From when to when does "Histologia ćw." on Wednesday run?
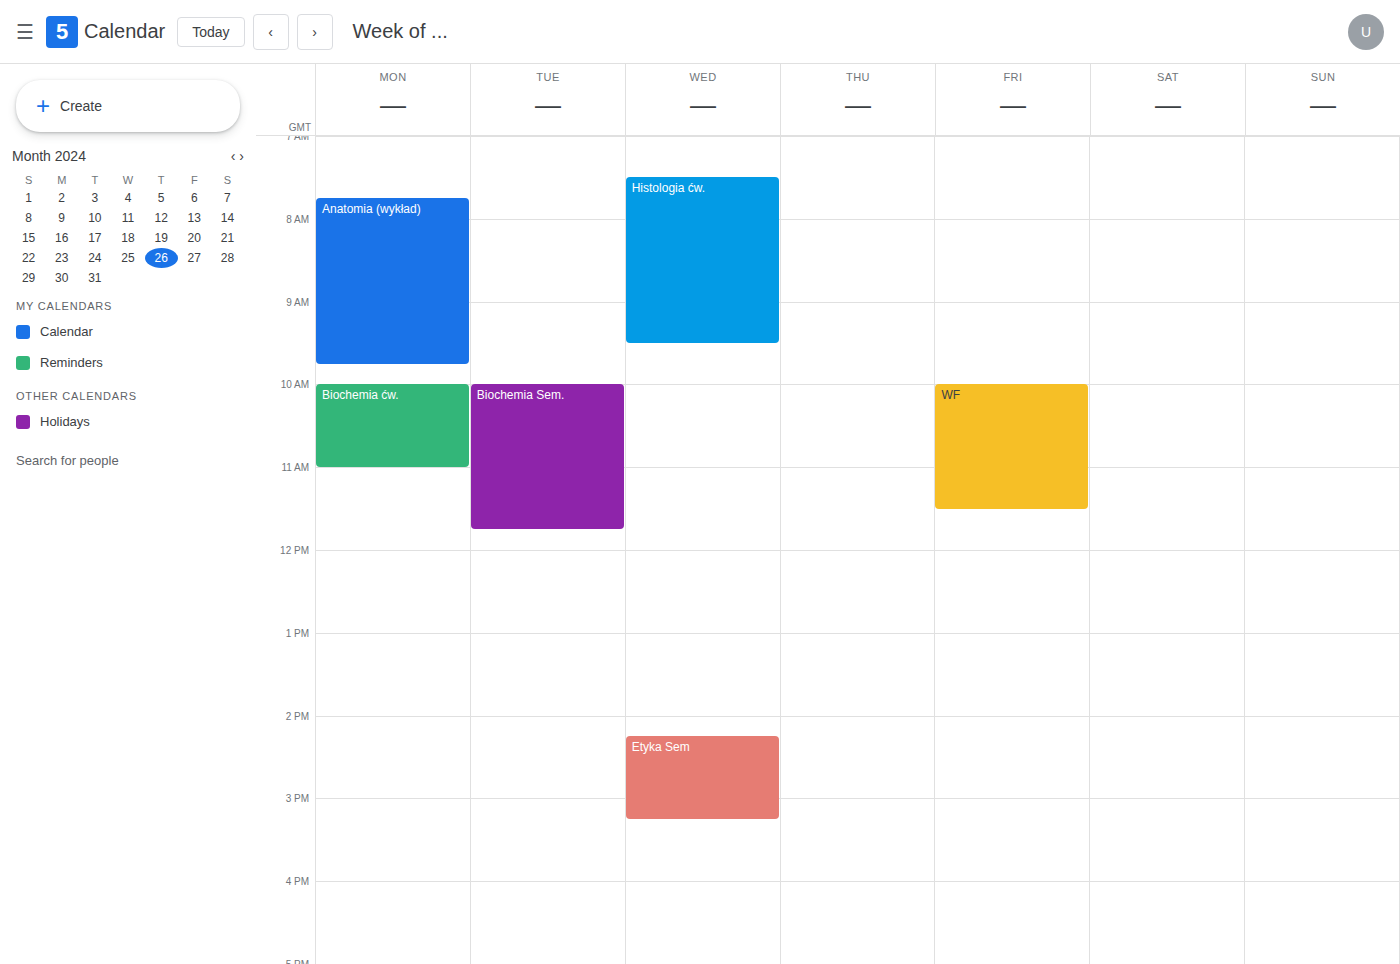
7:30 AM to 9:30 AM